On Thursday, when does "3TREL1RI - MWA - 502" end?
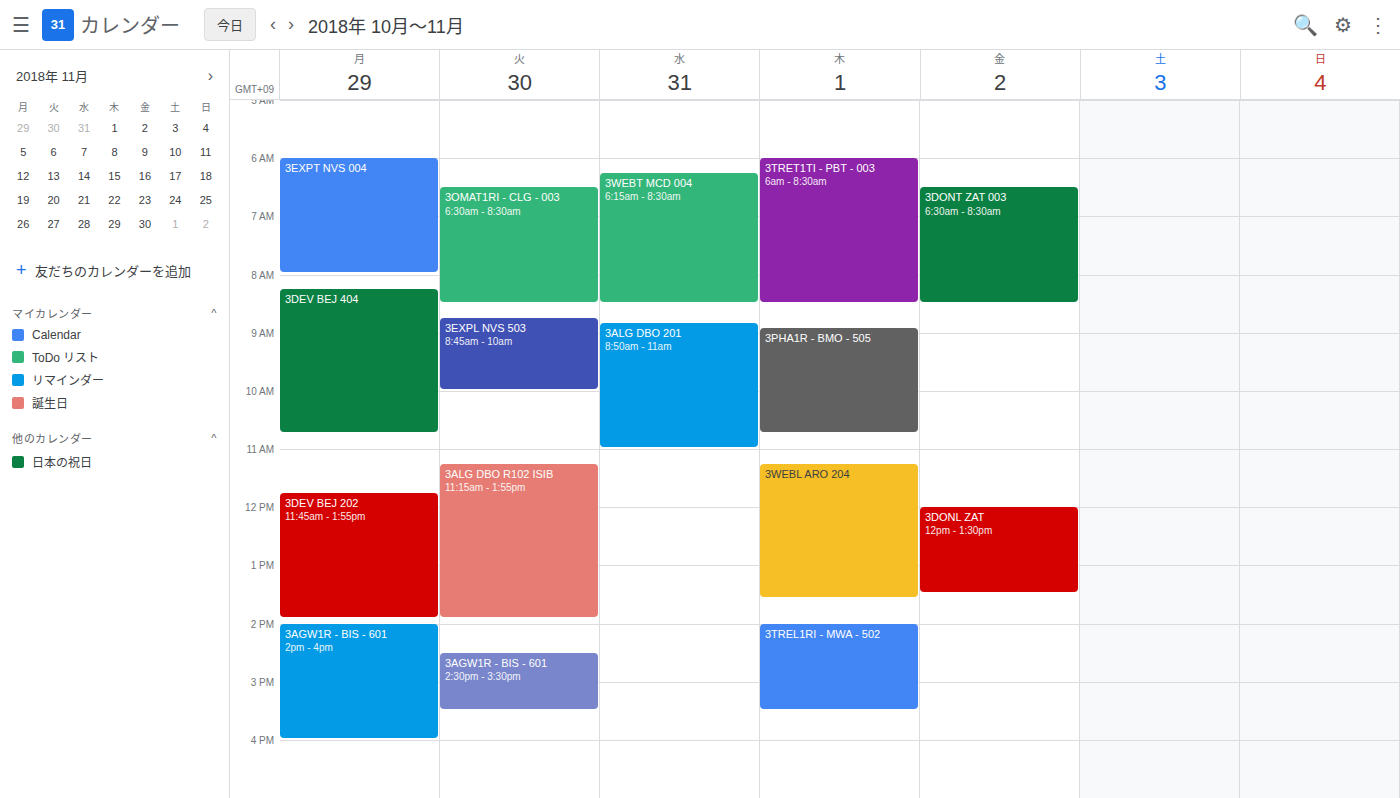
15:30